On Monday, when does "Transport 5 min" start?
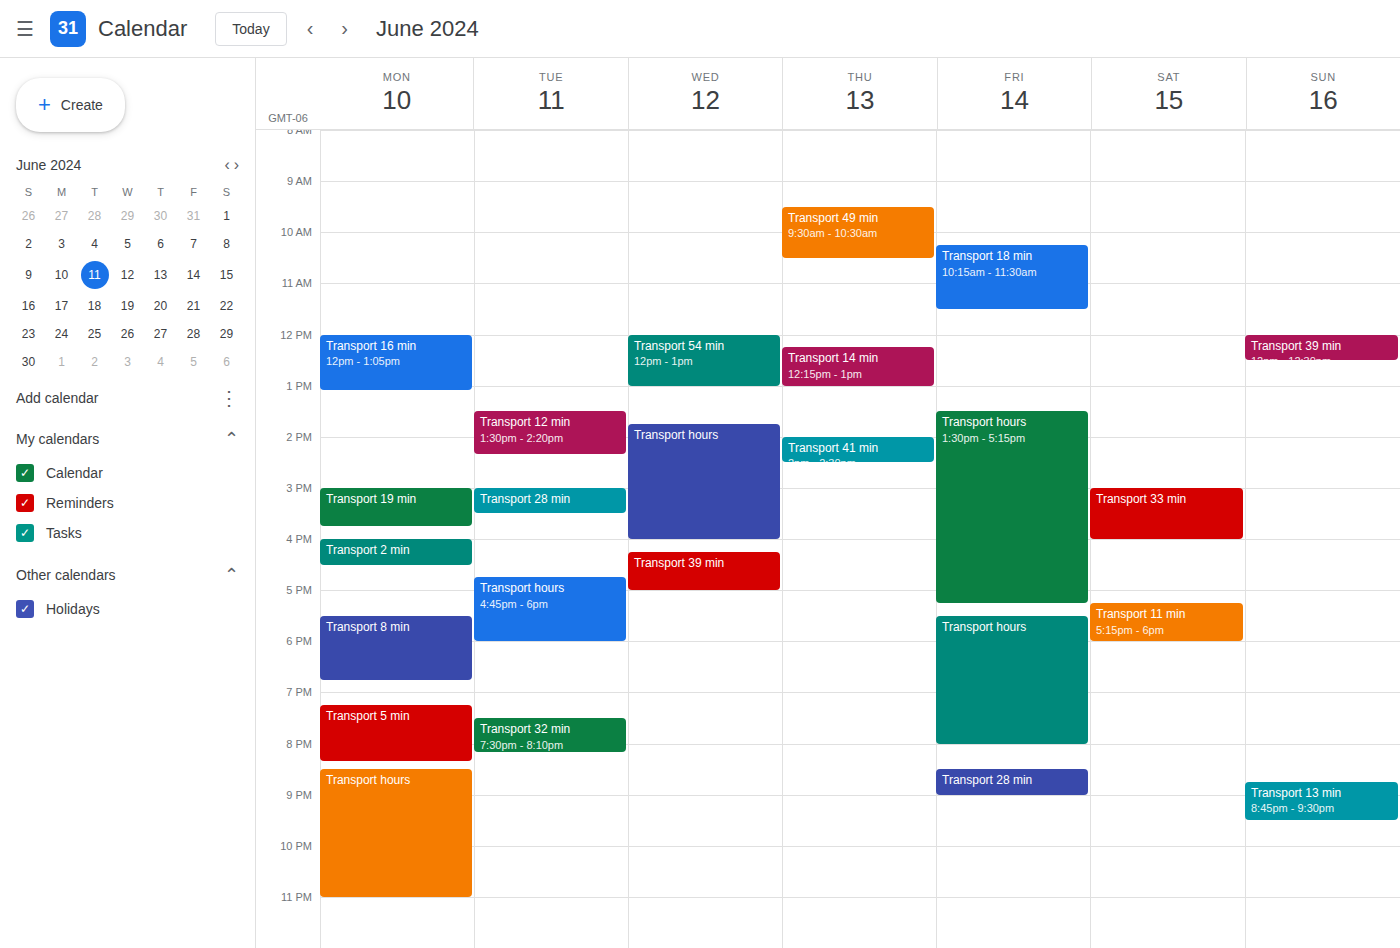
7:15 PM